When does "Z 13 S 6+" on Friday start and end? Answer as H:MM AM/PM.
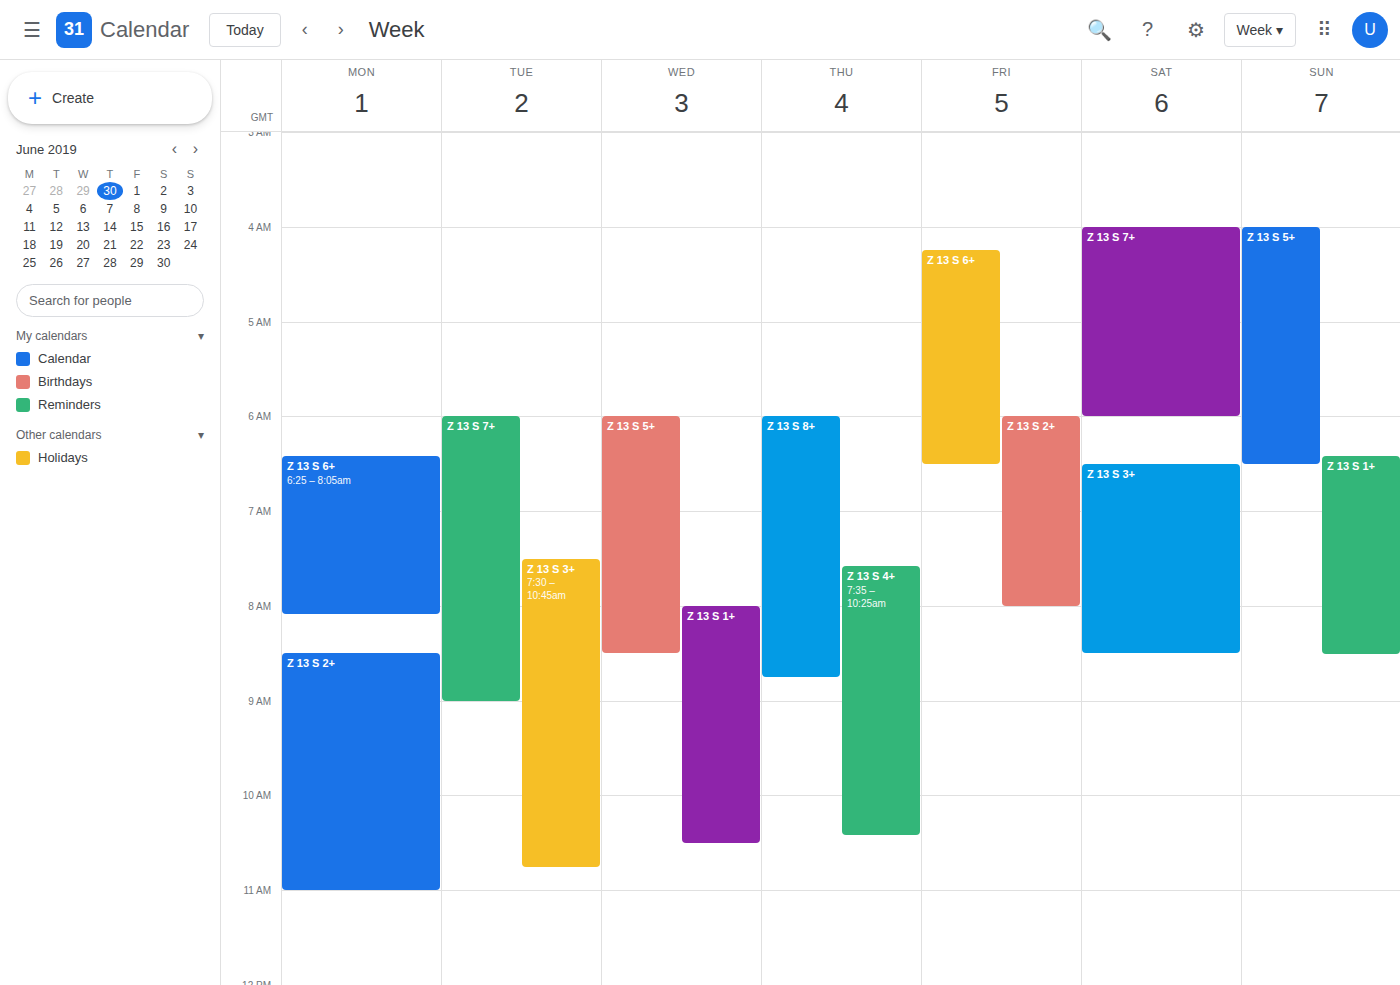
4:15 AM to 6:30 AM